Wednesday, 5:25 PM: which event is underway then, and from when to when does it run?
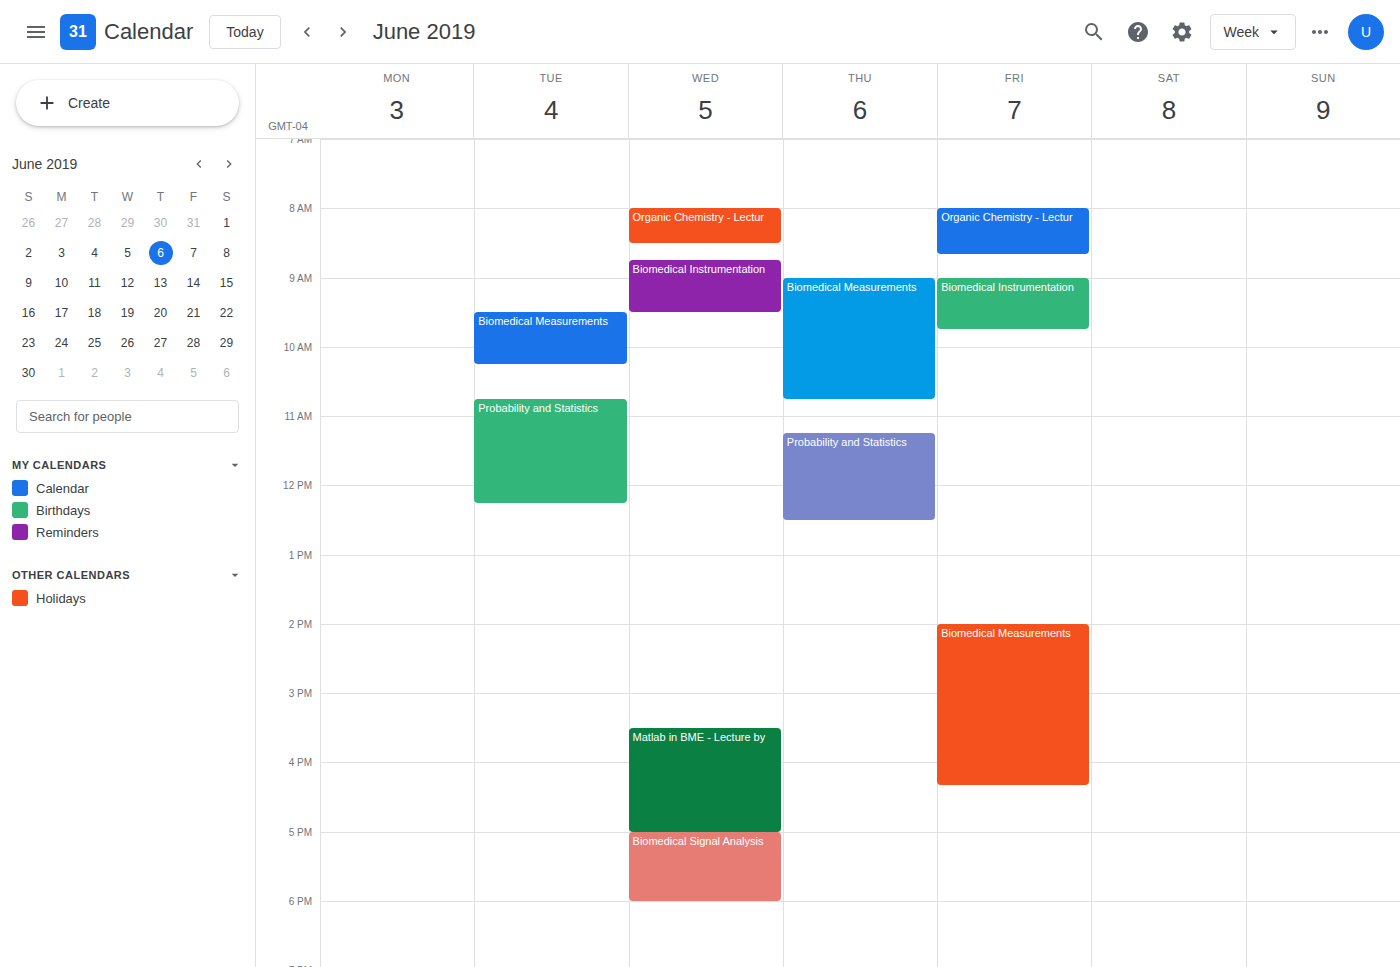
"Biomedical Signal Analysis", 5:00 PM to 6:00 PM